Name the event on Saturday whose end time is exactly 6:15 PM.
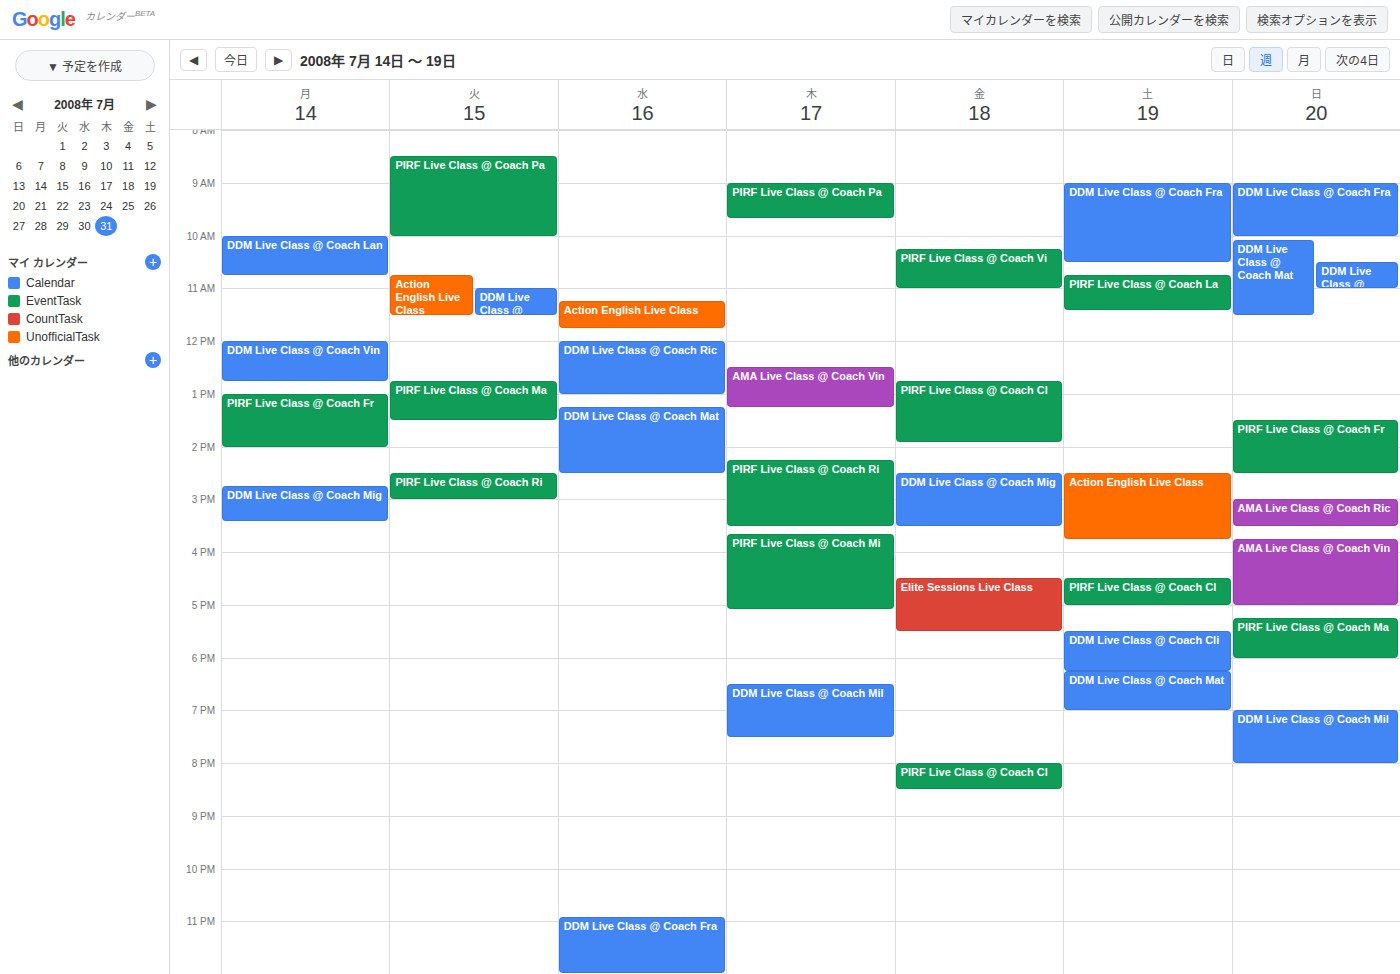
"DDM Live Class @ Coach Cli"